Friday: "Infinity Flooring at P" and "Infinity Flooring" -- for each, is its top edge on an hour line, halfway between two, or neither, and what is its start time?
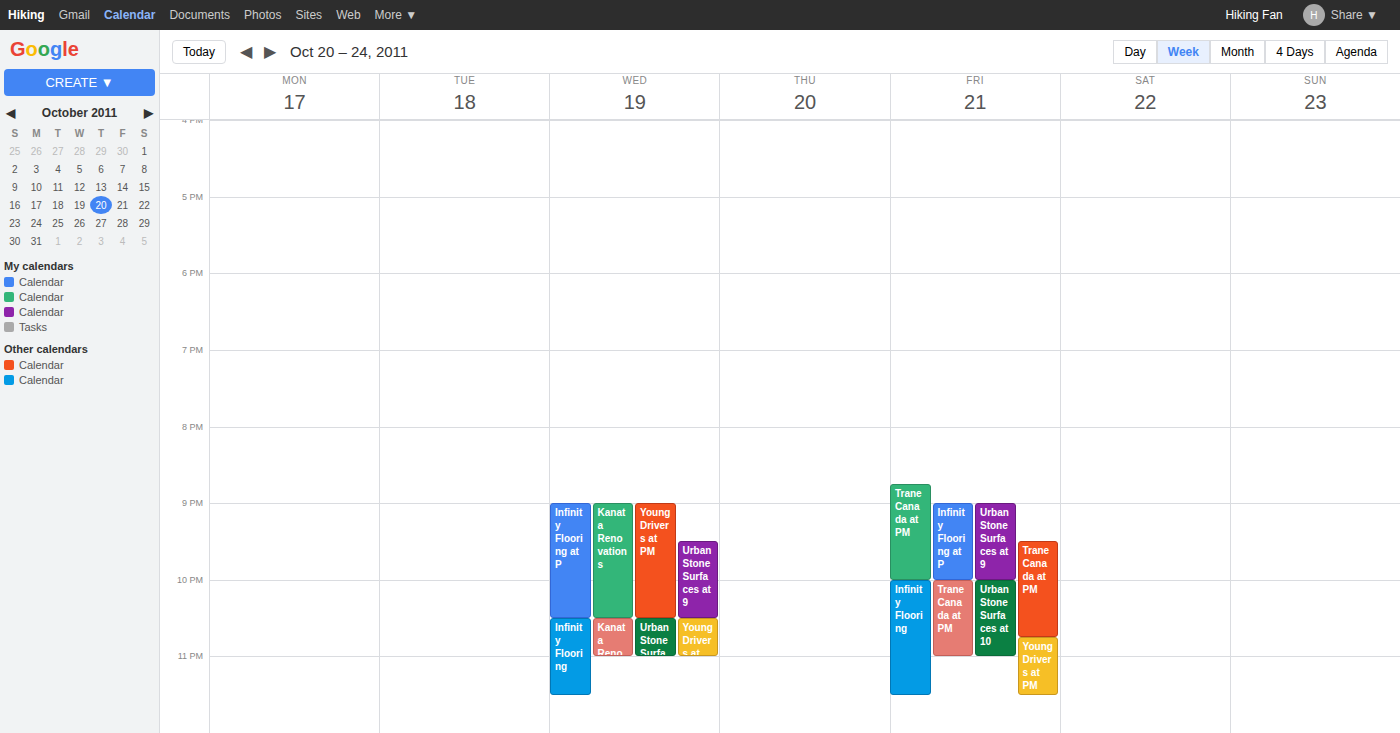
"Infinity Flooring at P": 21:00, exactly on the 21:00 line. "Infinity Flooring": 22:00, exactly on the 22:00 line.